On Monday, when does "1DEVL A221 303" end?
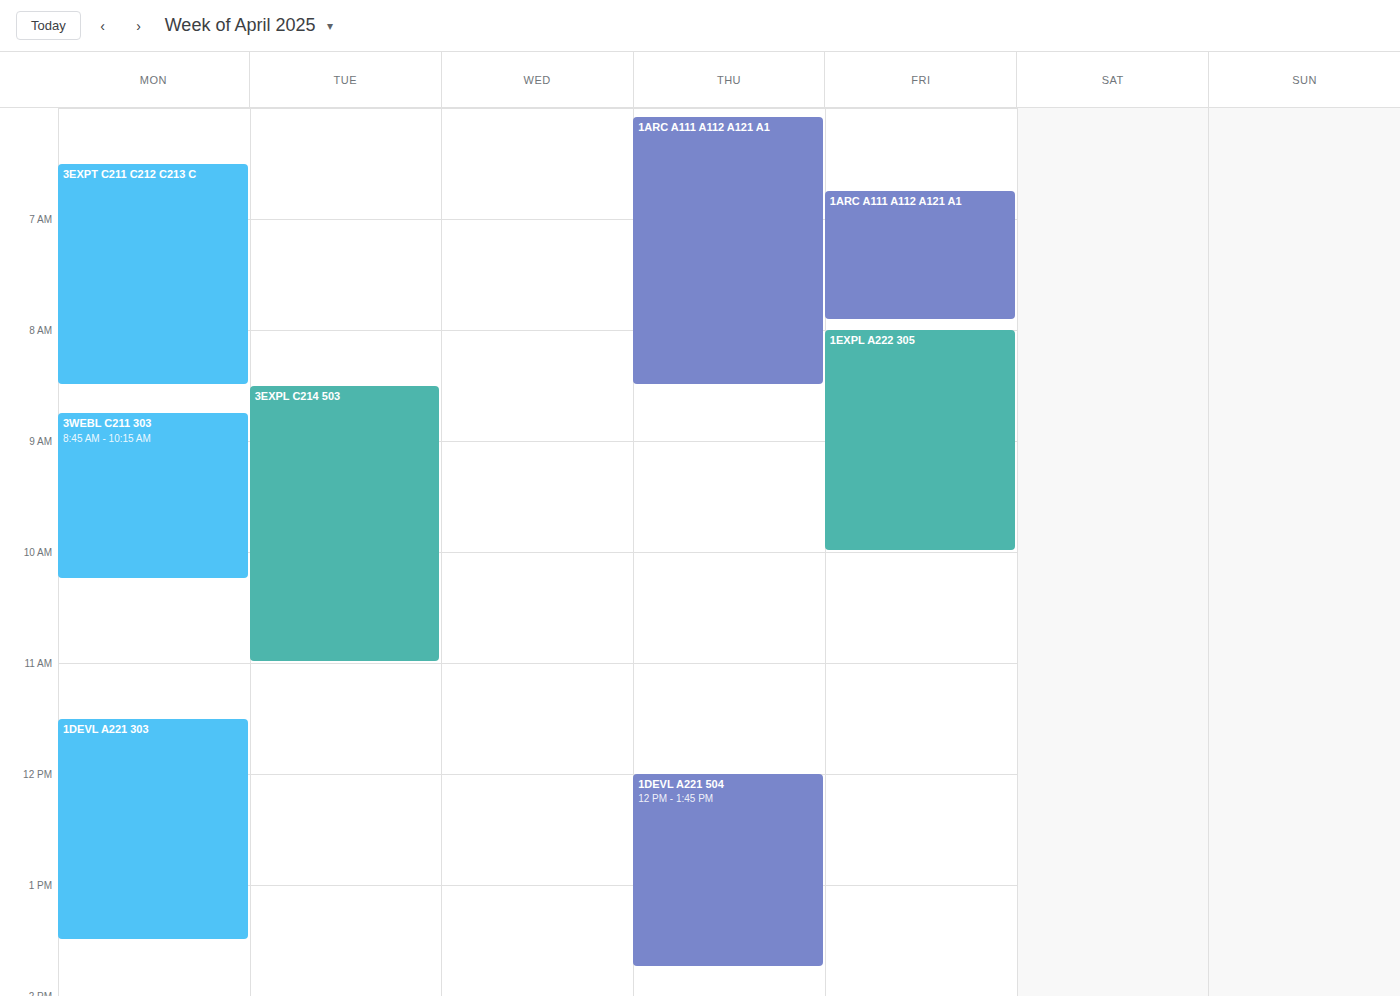
1:30 PM